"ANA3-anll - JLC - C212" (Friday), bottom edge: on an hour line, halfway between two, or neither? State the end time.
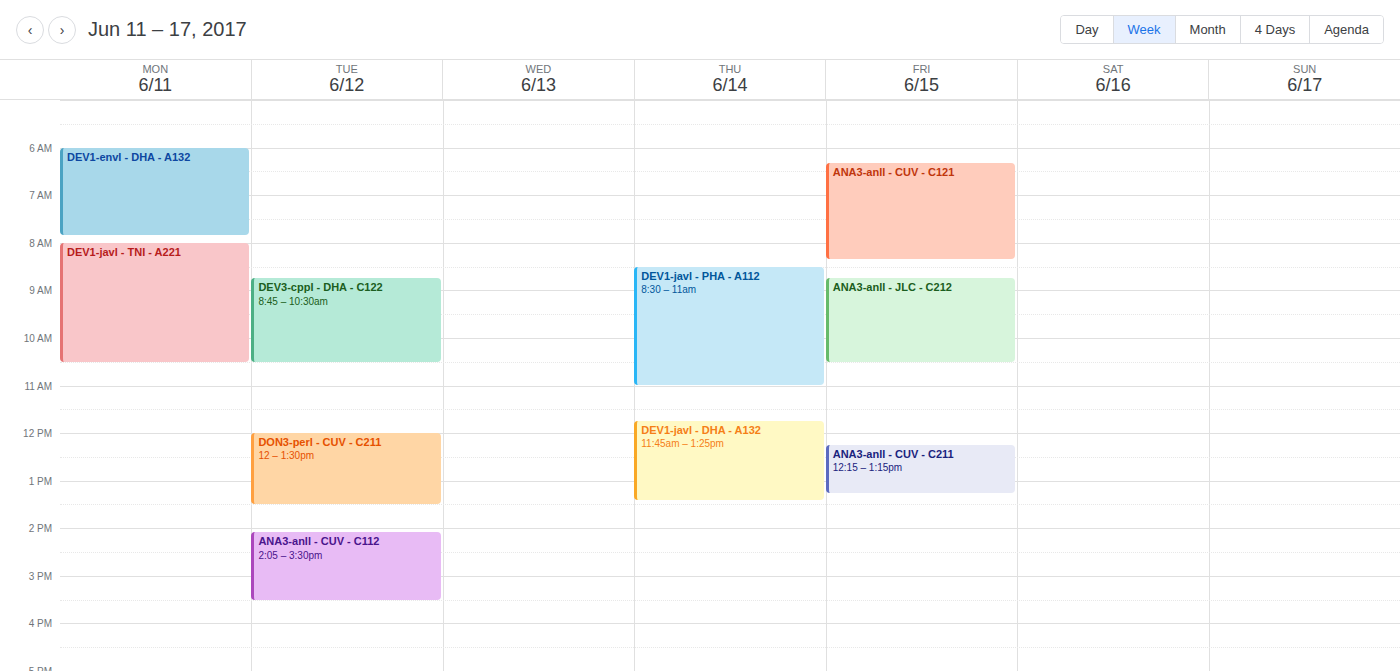
10:30 AM -- halfway between the 10 AM and 11 AM lines.